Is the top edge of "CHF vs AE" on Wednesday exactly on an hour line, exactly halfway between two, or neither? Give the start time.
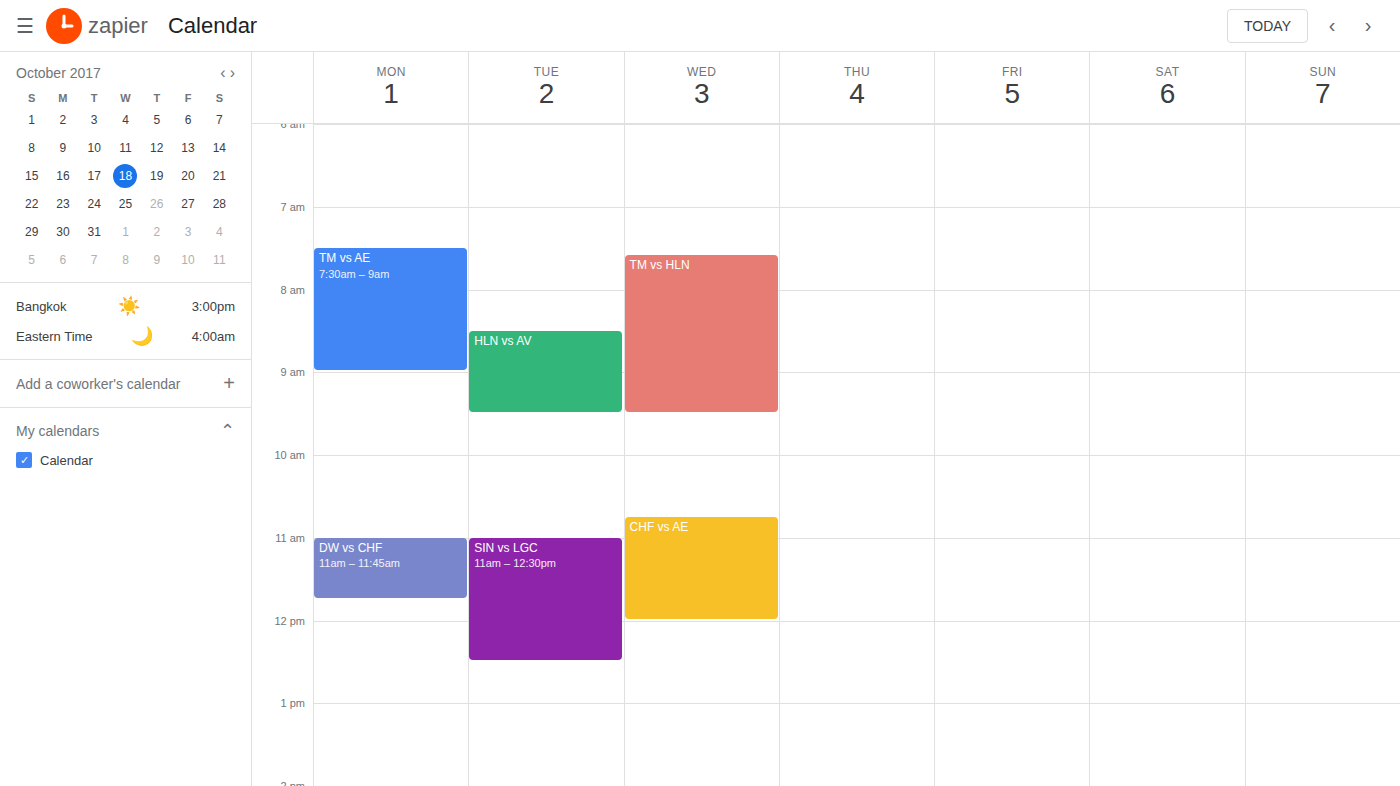
10:45 AM -- neither: three quarters of the way from the 10 AM line to the 11 AM line.